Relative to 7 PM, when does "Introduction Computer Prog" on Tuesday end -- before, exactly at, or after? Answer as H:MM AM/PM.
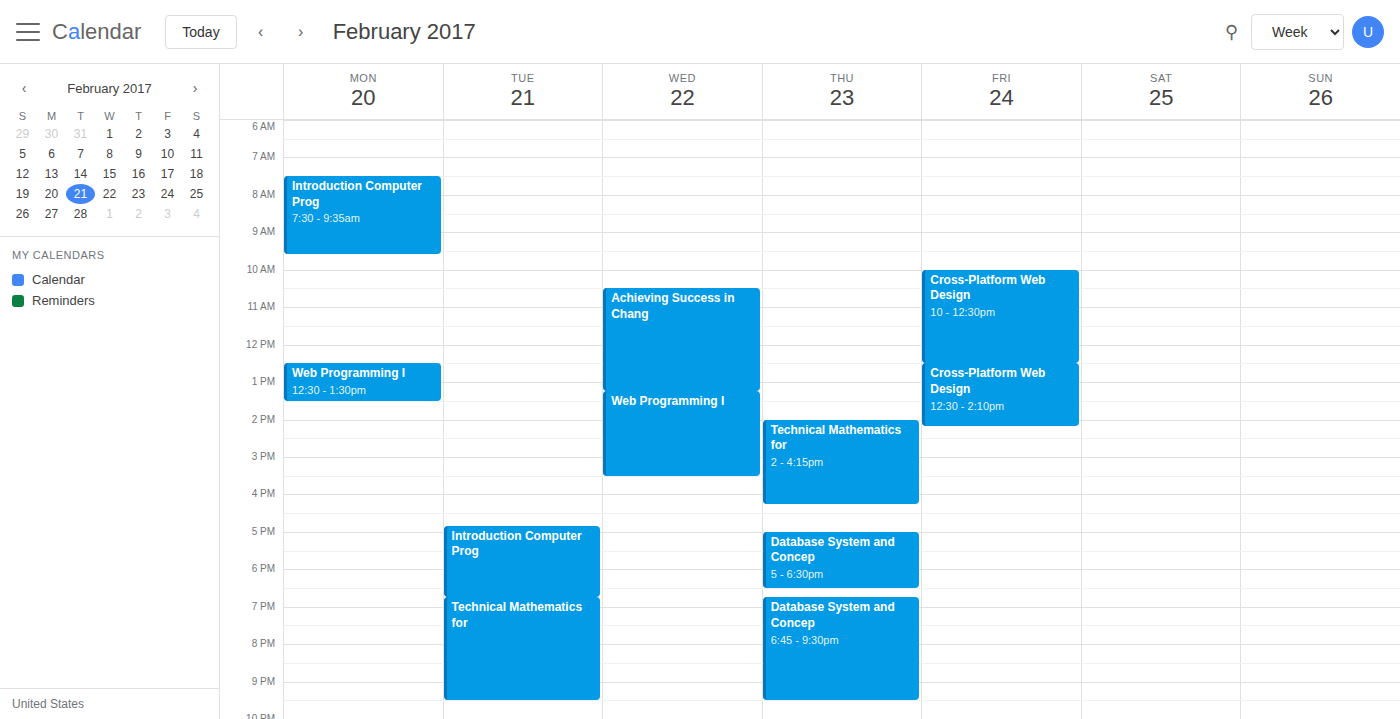
6:45 PM -- before 7 PM, 15 minutes above the 7 PM line.